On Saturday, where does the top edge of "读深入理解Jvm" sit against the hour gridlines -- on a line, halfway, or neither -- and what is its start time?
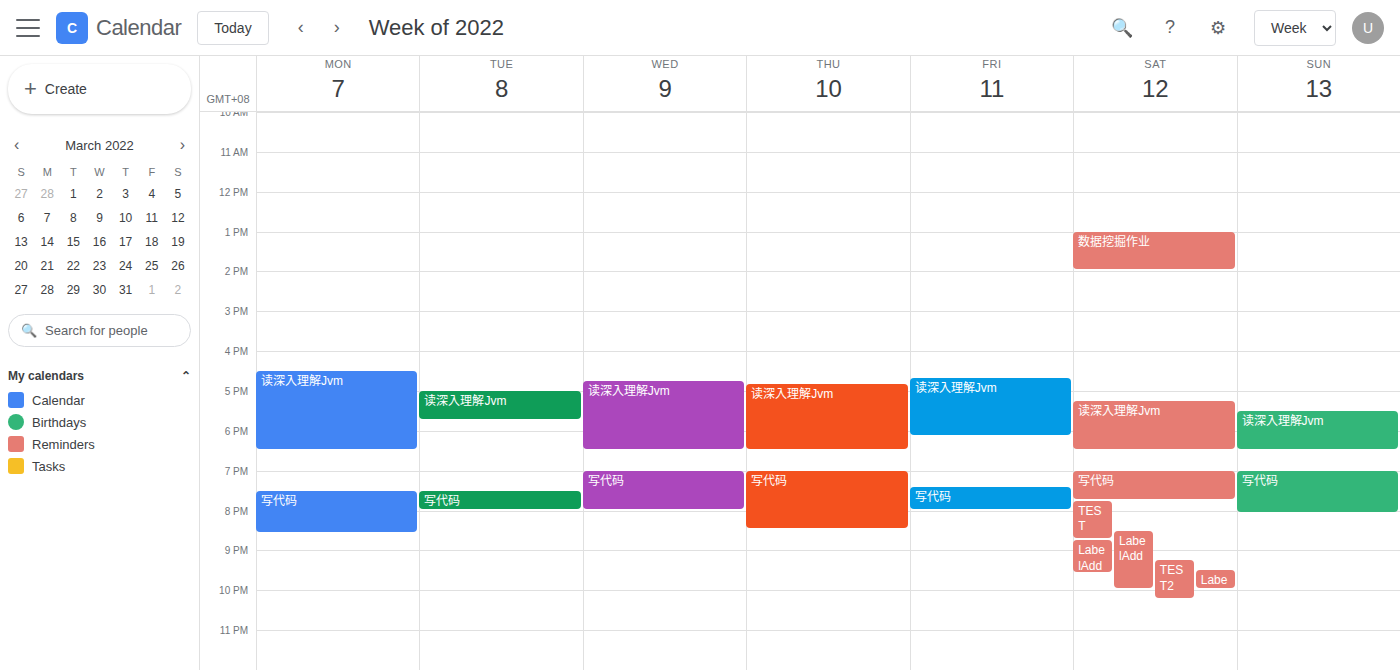
5:15 PM -- neither: a quarter of the way from the 5 PM line to the 6 PM line.